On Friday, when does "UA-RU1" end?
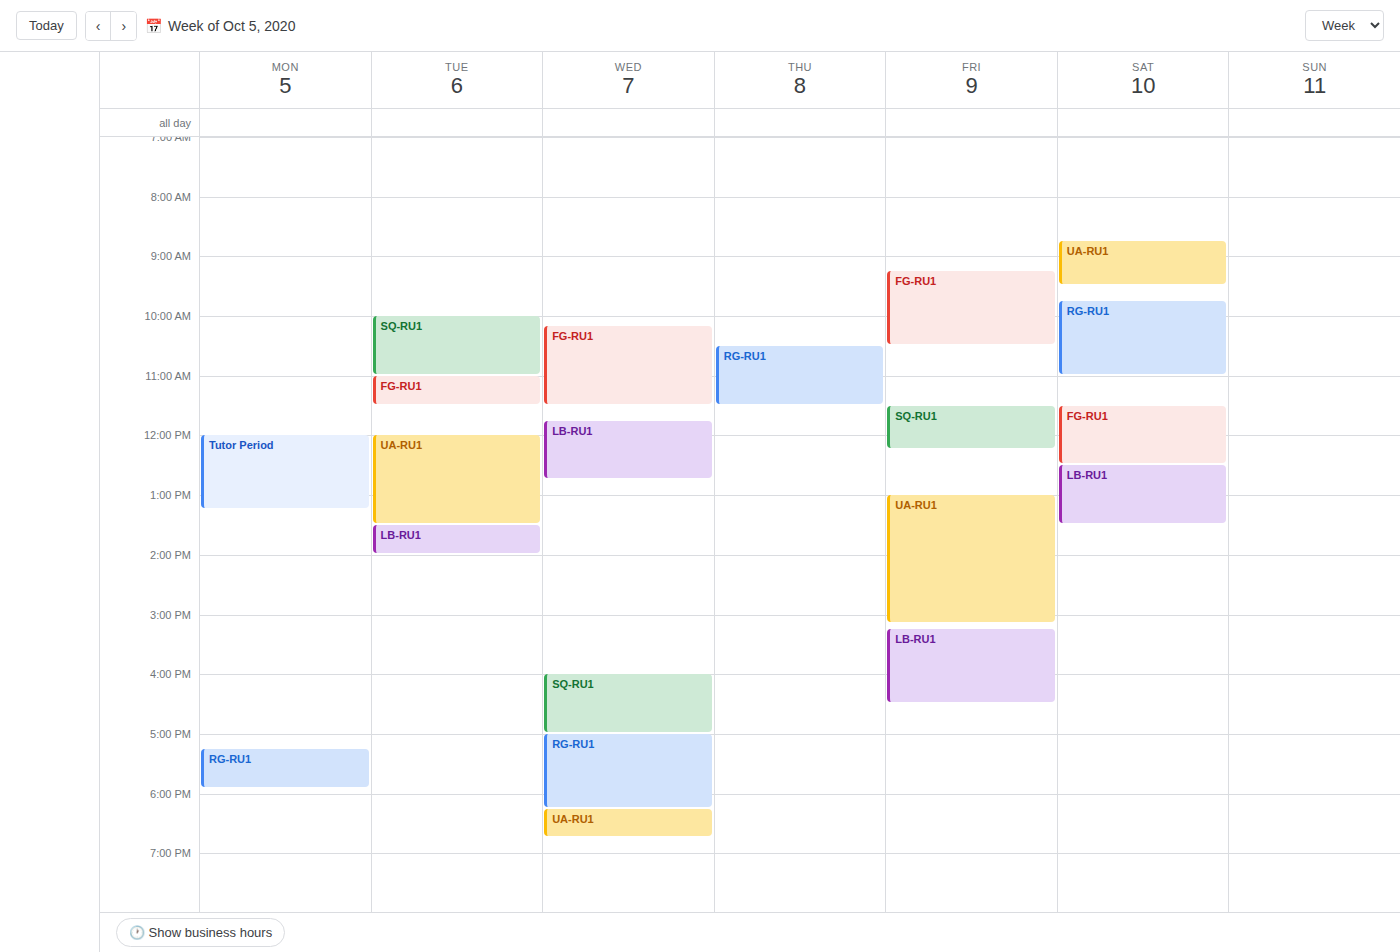
3:10 PM